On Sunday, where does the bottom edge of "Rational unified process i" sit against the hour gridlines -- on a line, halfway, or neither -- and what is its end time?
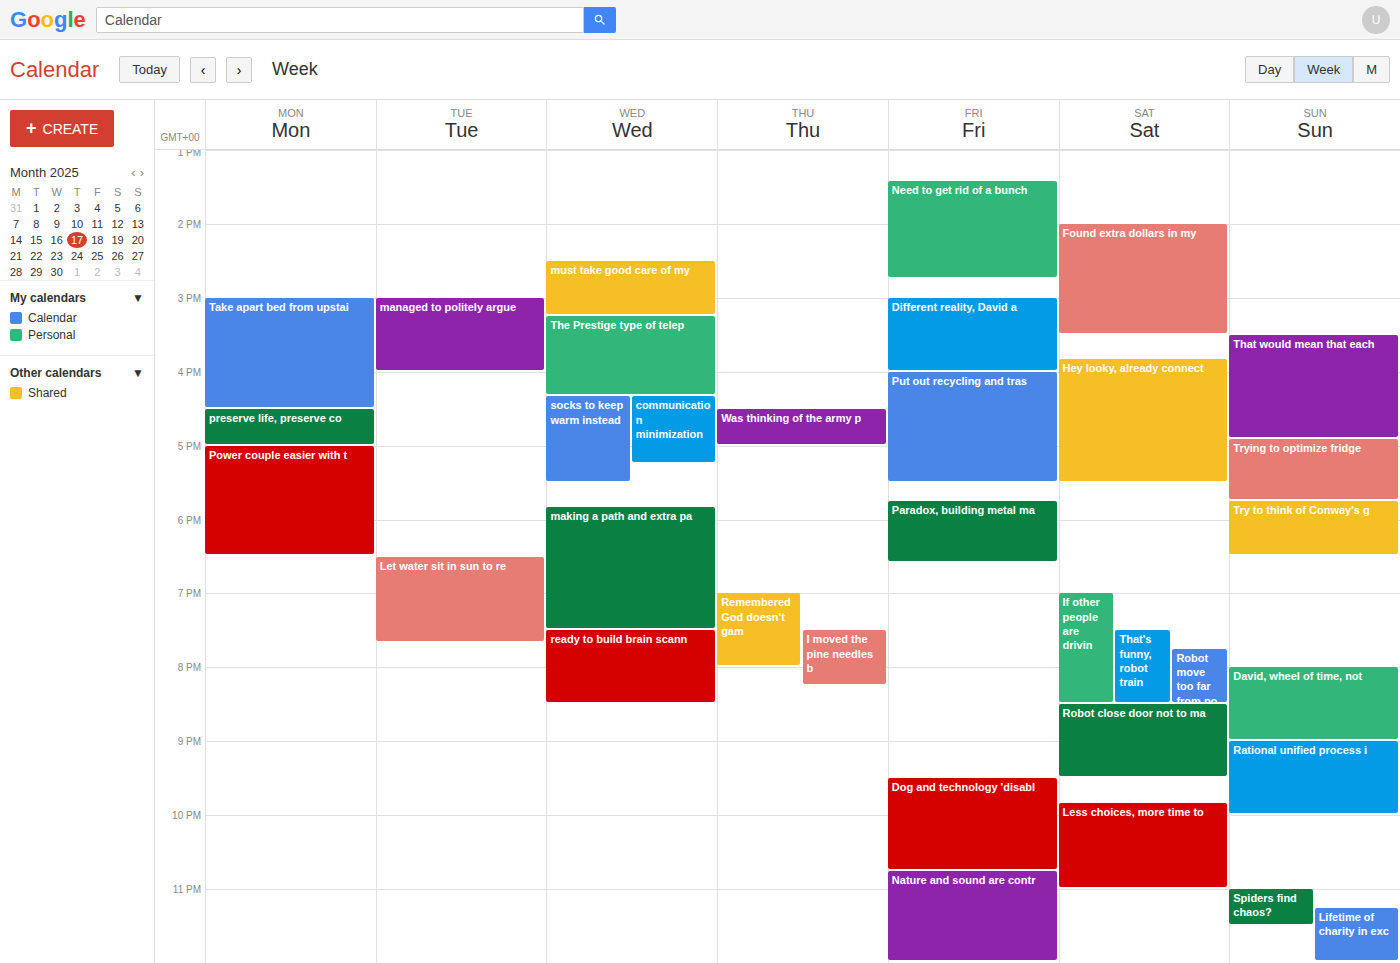
10:00 PM -- exactly on the 10 PM line.